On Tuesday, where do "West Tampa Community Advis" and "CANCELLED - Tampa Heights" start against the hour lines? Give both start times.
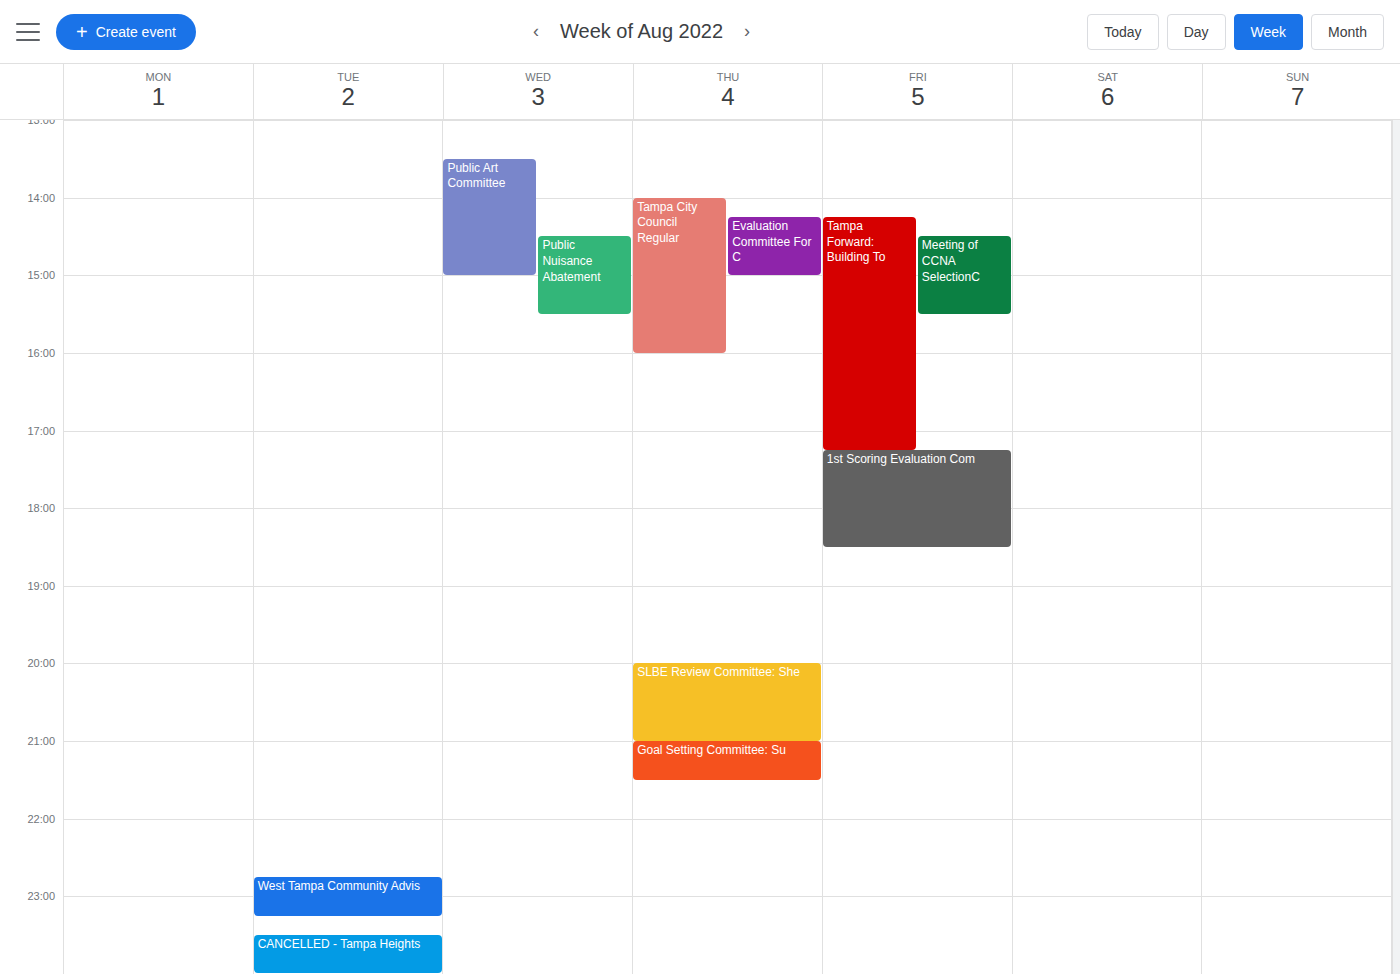
"West Tampa Community Advis": 10:45 PM, neither: three quarters of the way from the 10 PM line to the 11 PM line. "CANCELLED - Tampa Heights": 11:30 PM, halfway between the 11 PM and 12 AM lines.